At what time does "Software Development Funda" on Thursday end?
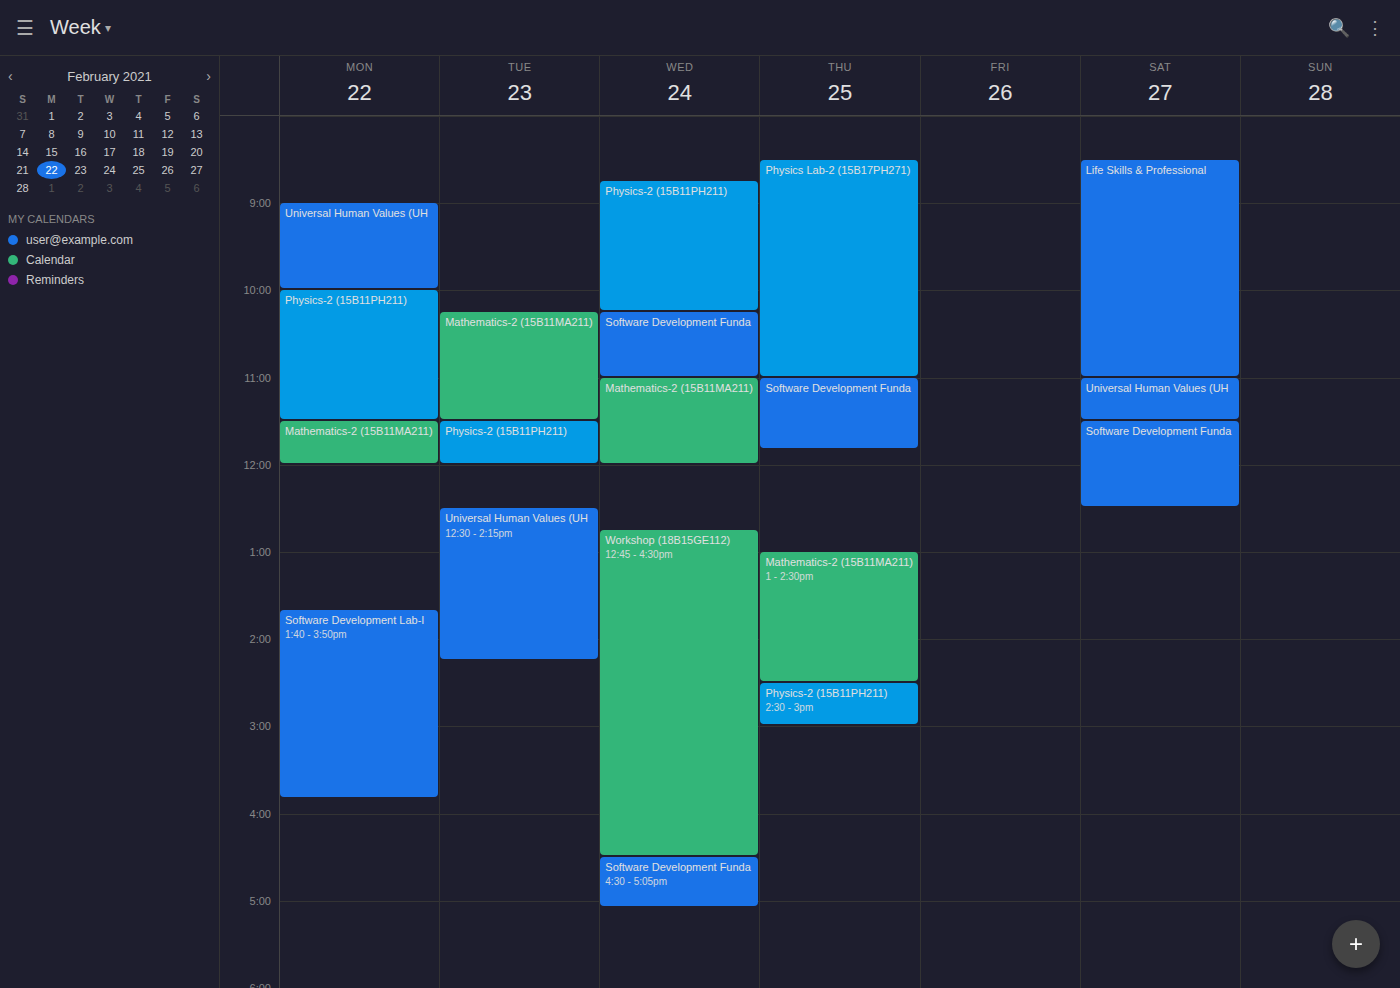
11:50 AM